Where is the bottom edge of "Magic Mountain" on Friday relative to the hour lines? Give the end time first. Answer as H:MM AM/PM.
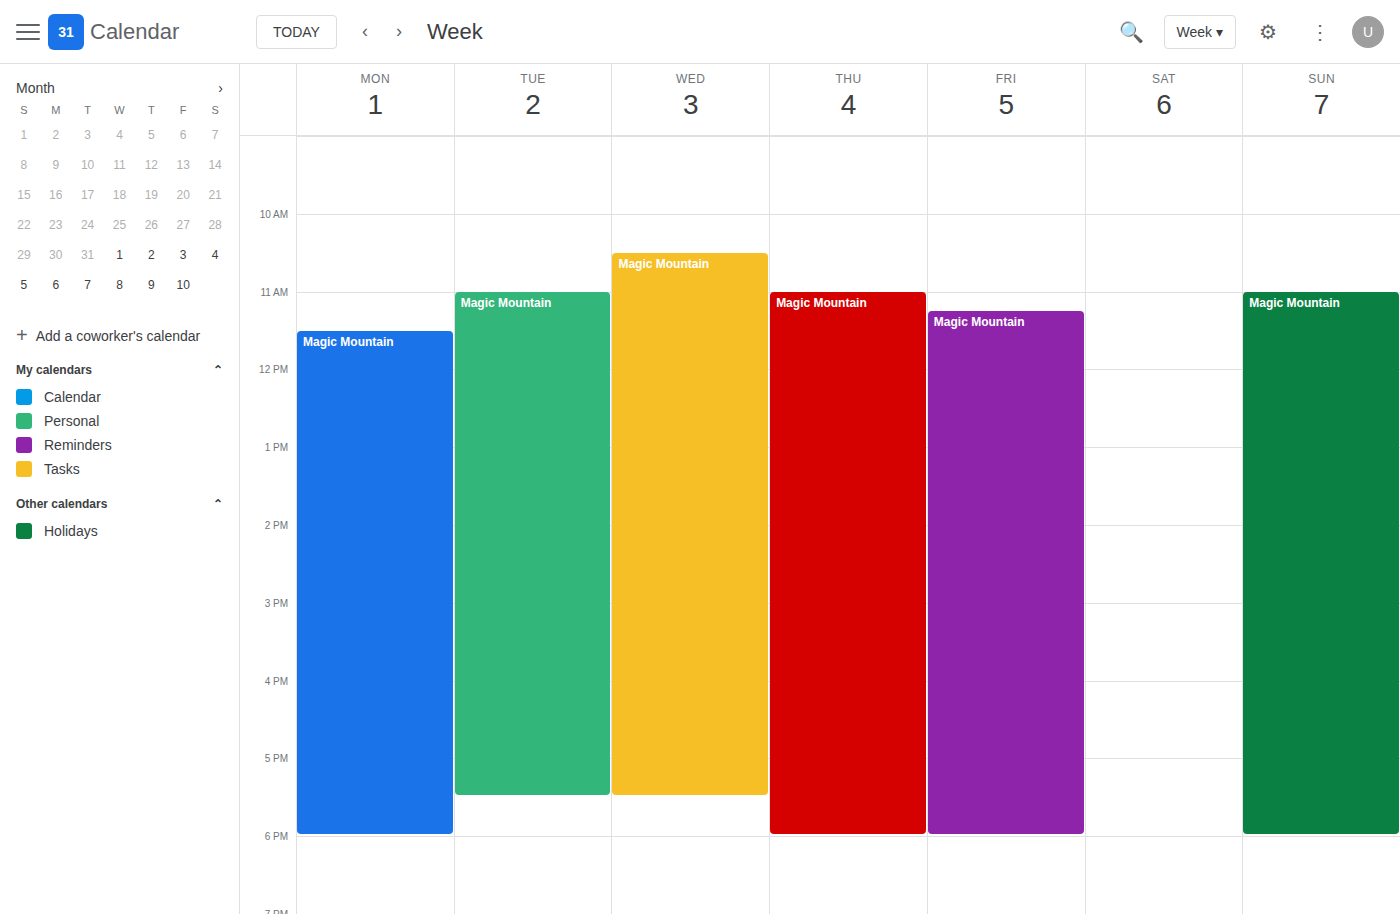
6:00 PM -- exactly on the 6 PM line.